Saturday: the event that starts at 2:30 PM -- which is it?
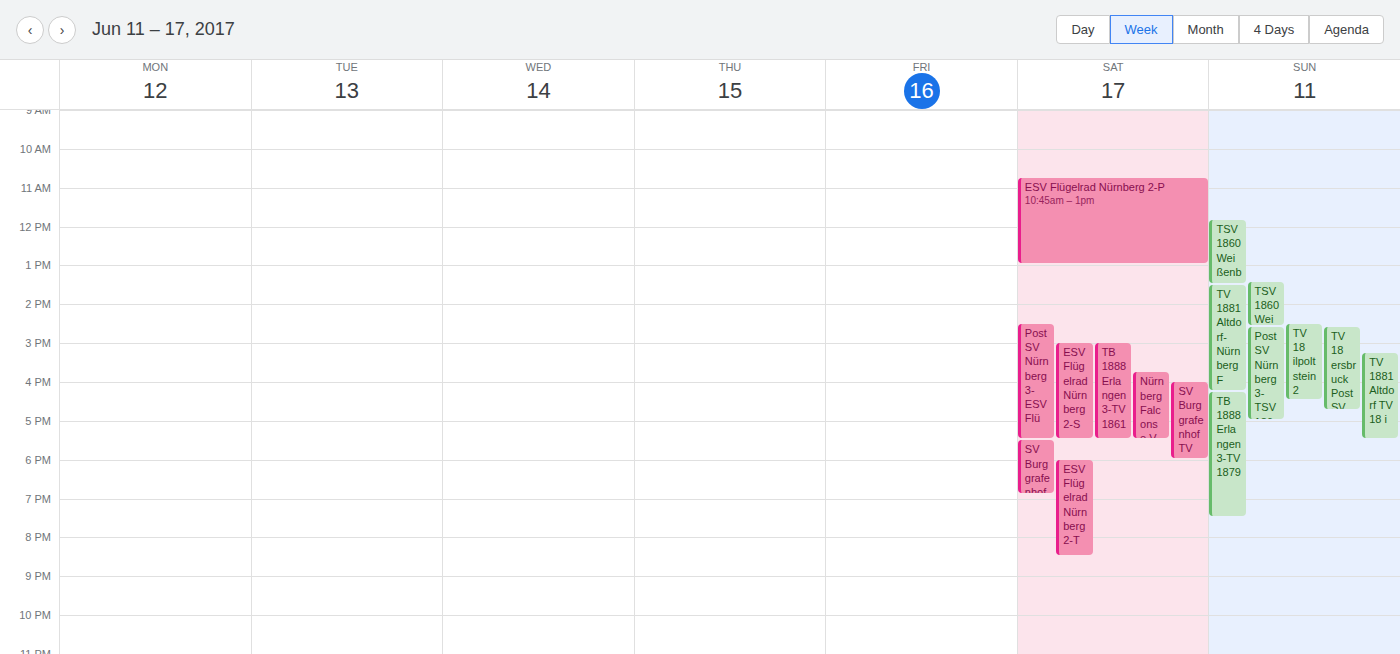
"Post SV Nürnberg 3-ESV Flü"